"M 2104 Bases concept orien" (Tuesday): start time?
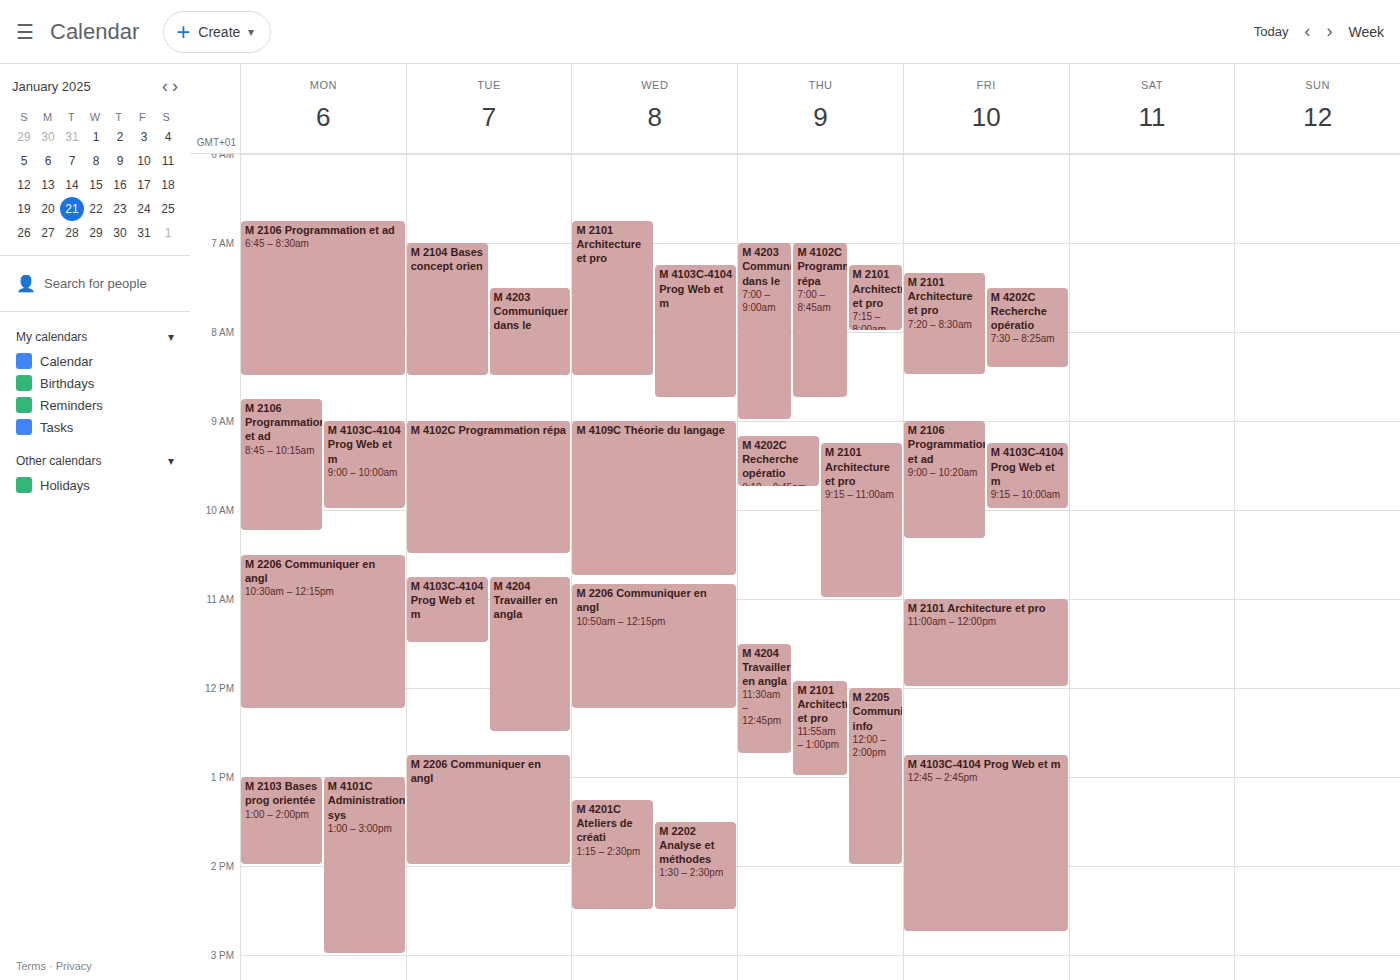
7:00 AM